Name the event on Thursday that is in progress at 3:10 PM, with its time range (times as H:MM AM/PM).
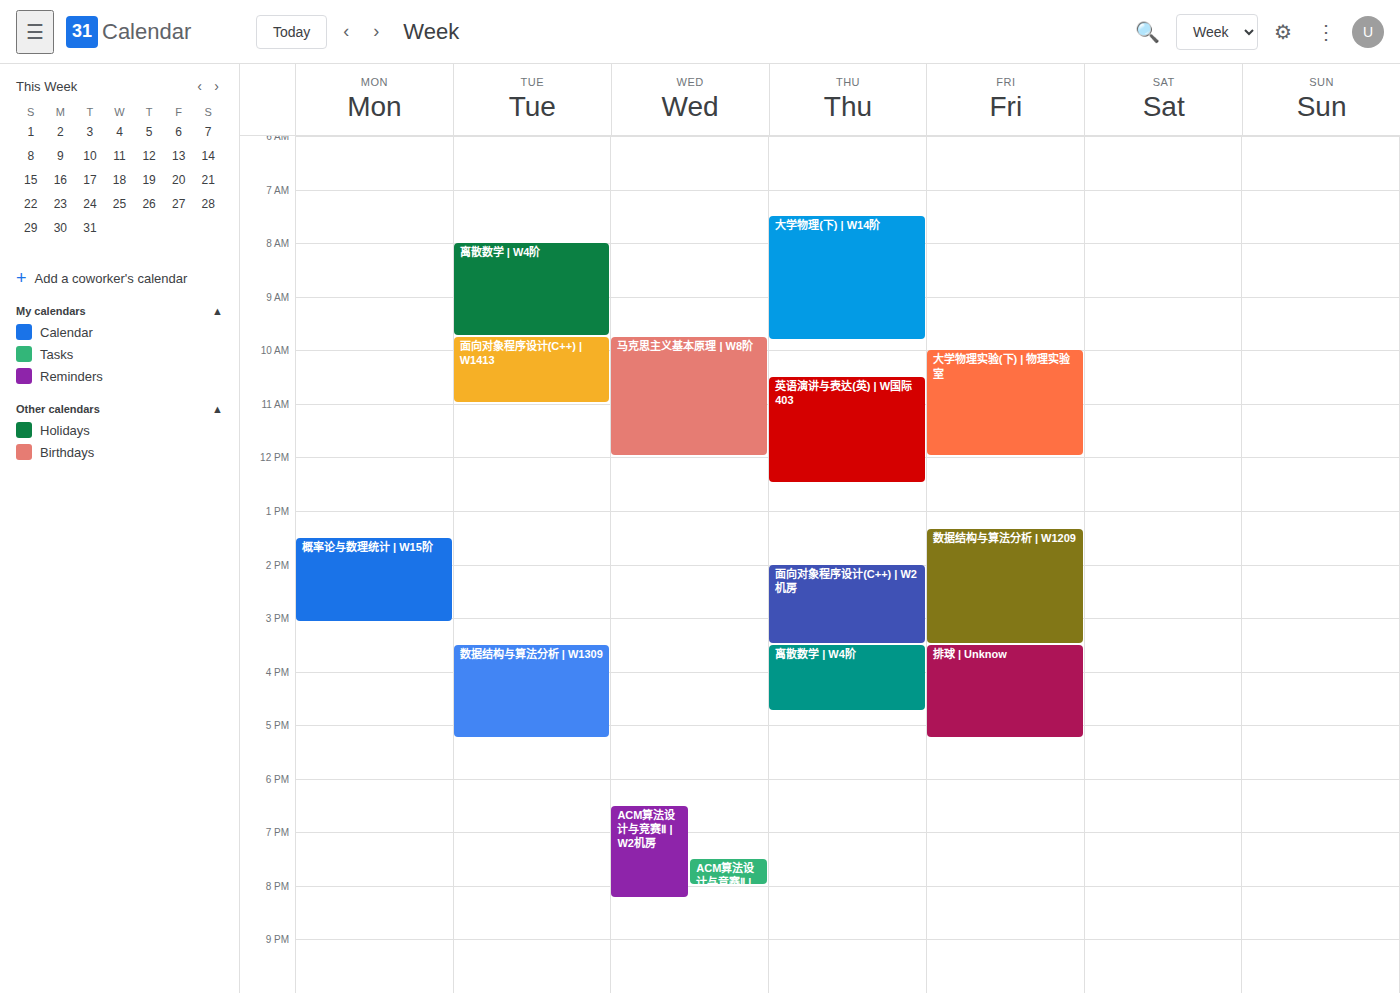
"面向对象程序设计(C++) | W2机房", 2:00 PM to 3:30 PM